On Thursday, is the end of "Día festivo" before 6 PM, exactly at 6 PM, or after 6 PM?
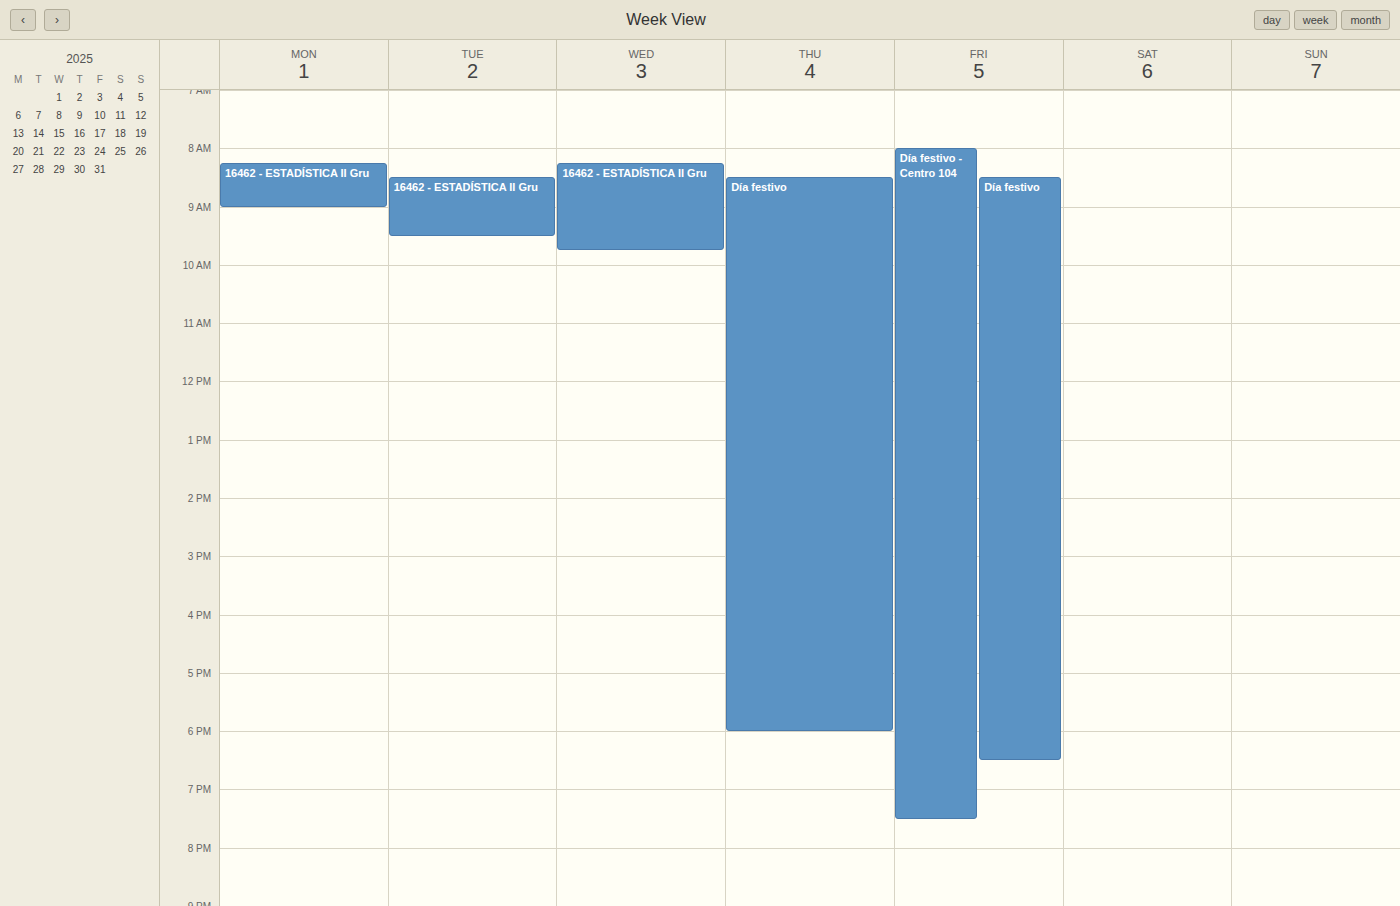
6:00 PM -- exactly at 6 PM, on the 6 PM line.